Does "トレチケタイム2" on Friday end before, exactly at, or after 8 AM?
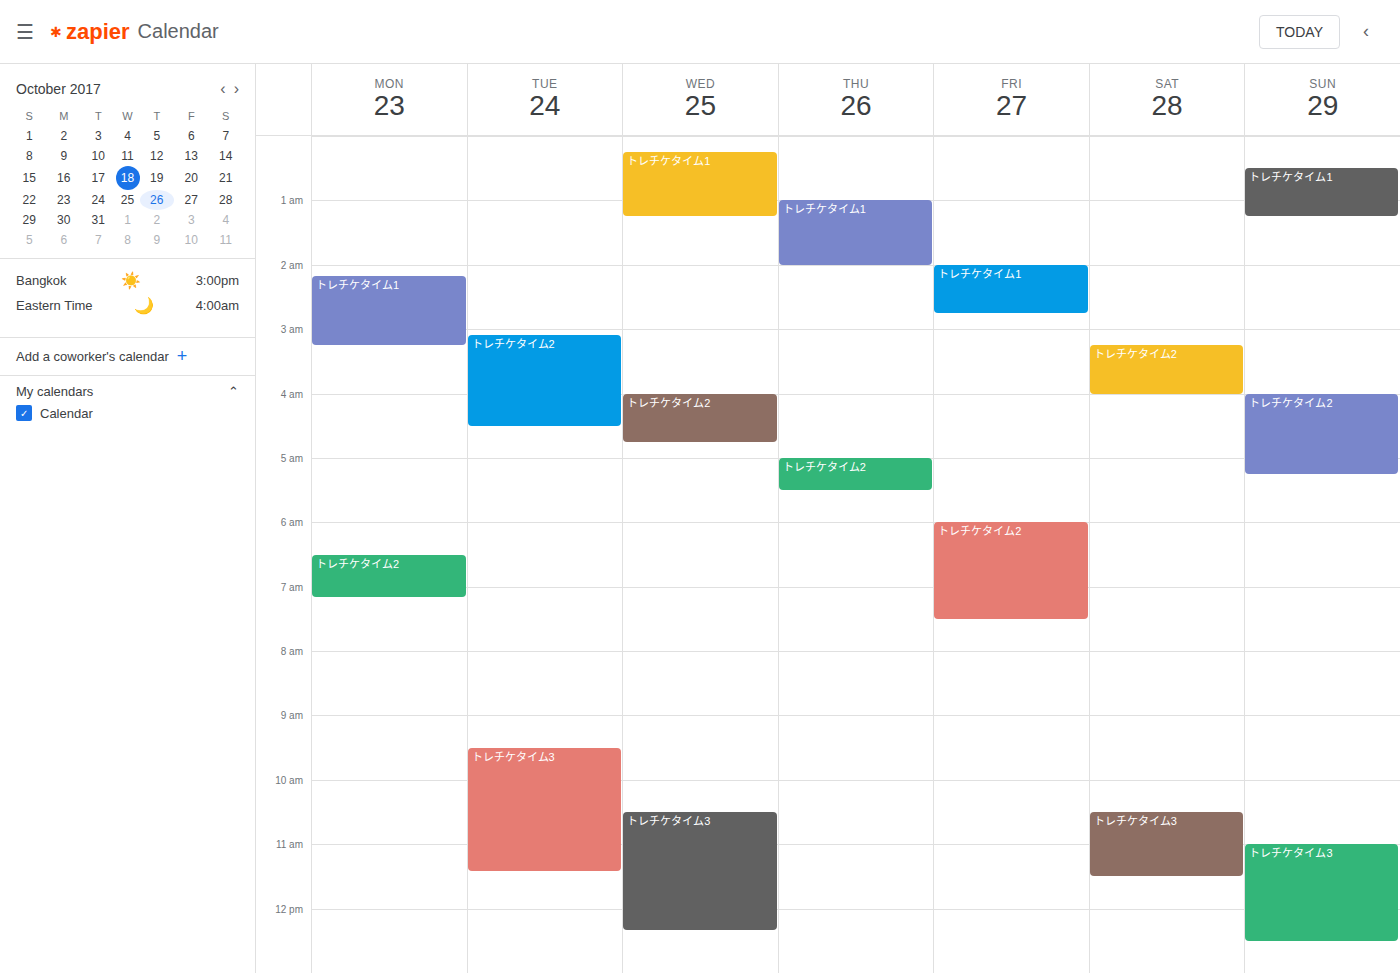
7:30 AM -- before 8 AM, 30 minutes above the 8 AM line.